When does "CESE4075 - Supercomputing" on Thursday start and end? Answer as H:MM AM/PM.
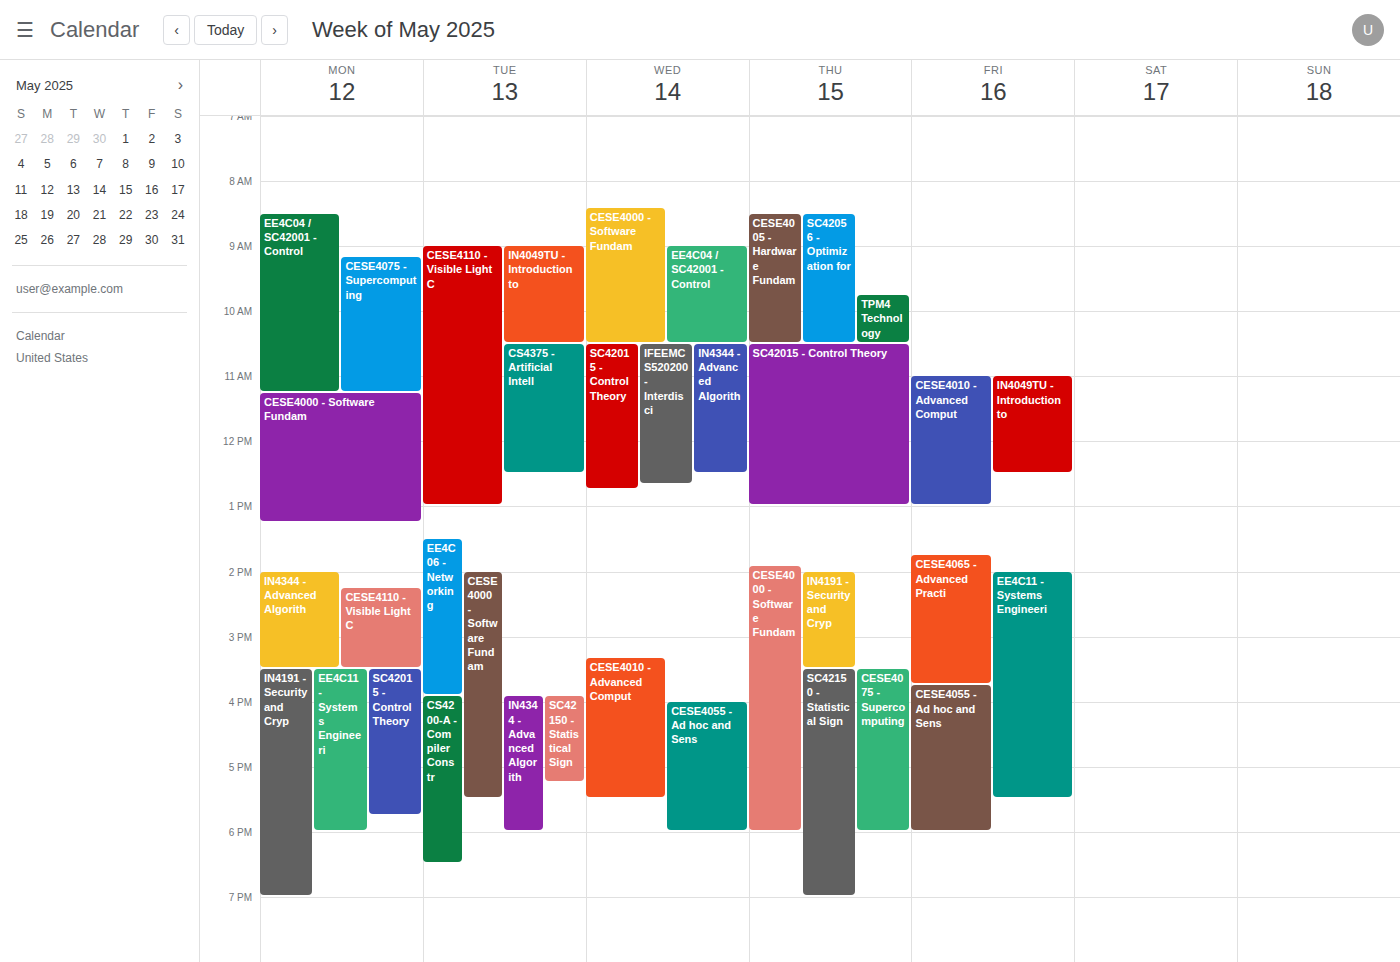
3:30 PM to 6:00 PM